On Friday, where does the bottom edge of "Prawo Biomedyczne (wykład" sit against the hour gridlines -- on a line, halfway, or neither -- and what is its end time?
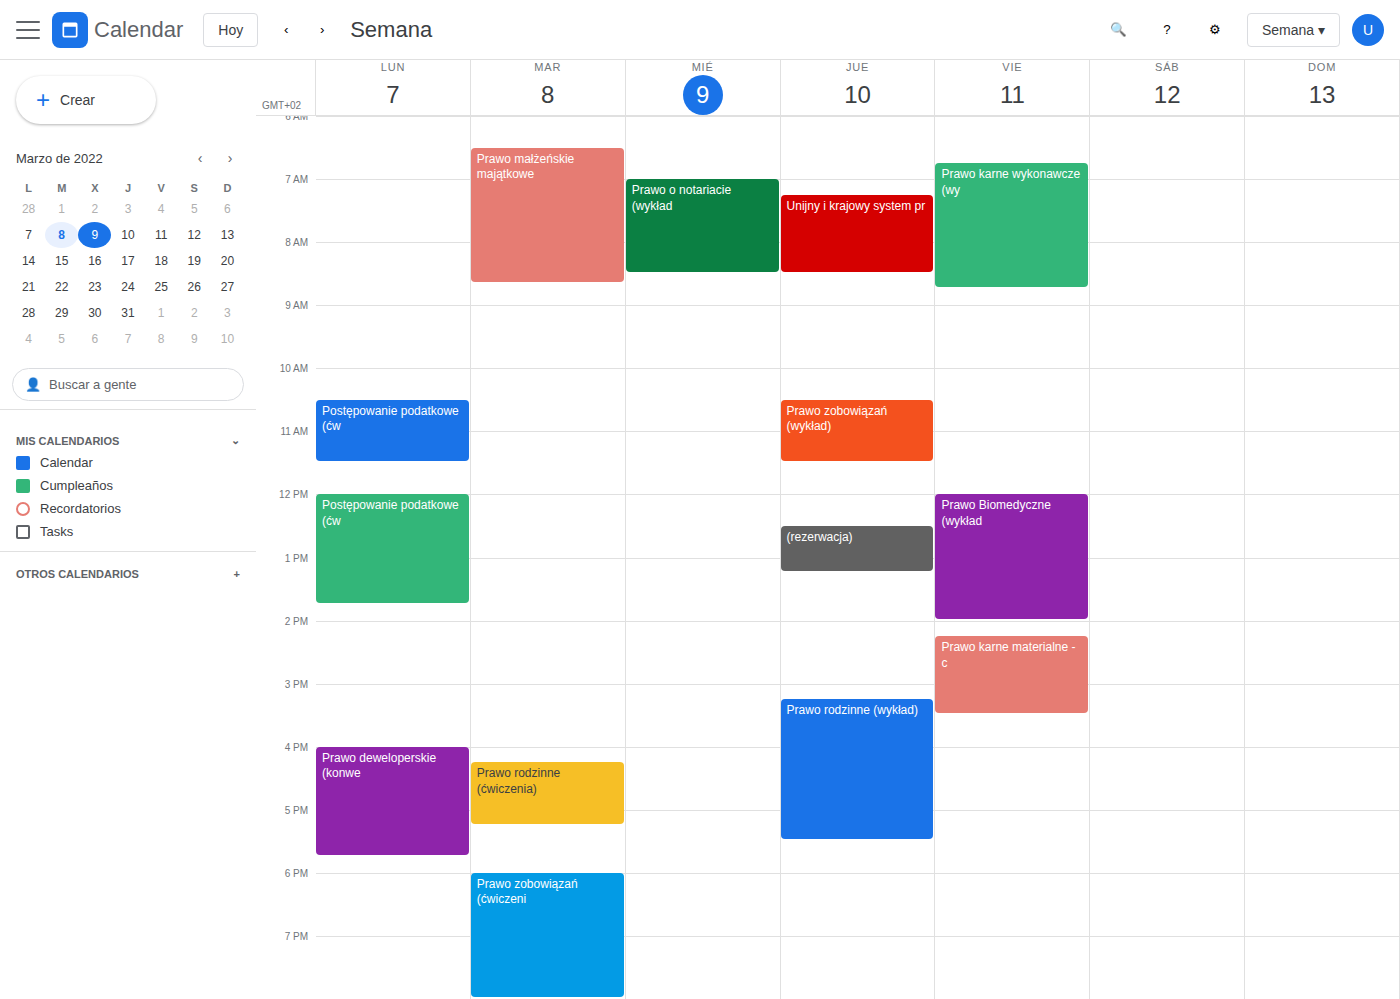
2:00 PM -- exactly on the 2 PM line.